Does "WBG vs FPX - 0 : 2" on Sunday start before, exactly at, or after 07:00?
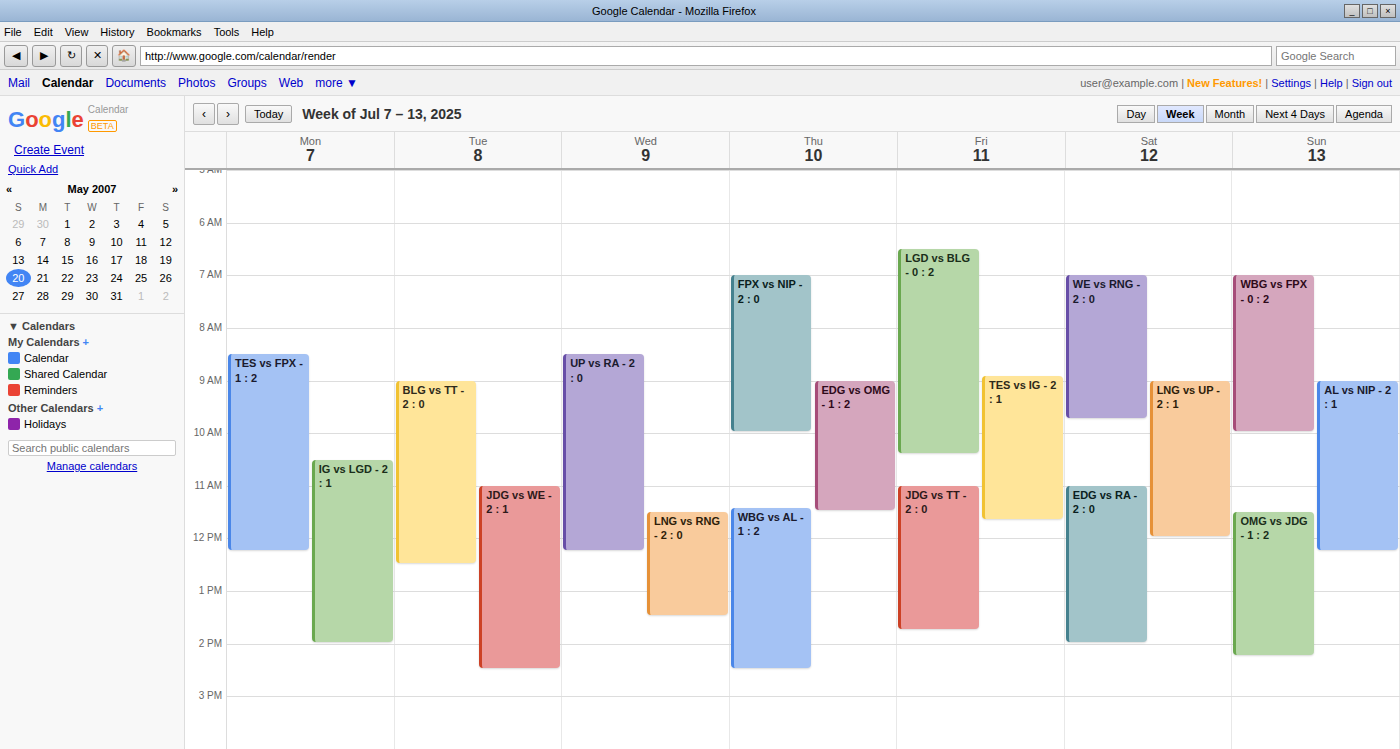
07:00 -- exactly at 07:00, on the 07:00 line.